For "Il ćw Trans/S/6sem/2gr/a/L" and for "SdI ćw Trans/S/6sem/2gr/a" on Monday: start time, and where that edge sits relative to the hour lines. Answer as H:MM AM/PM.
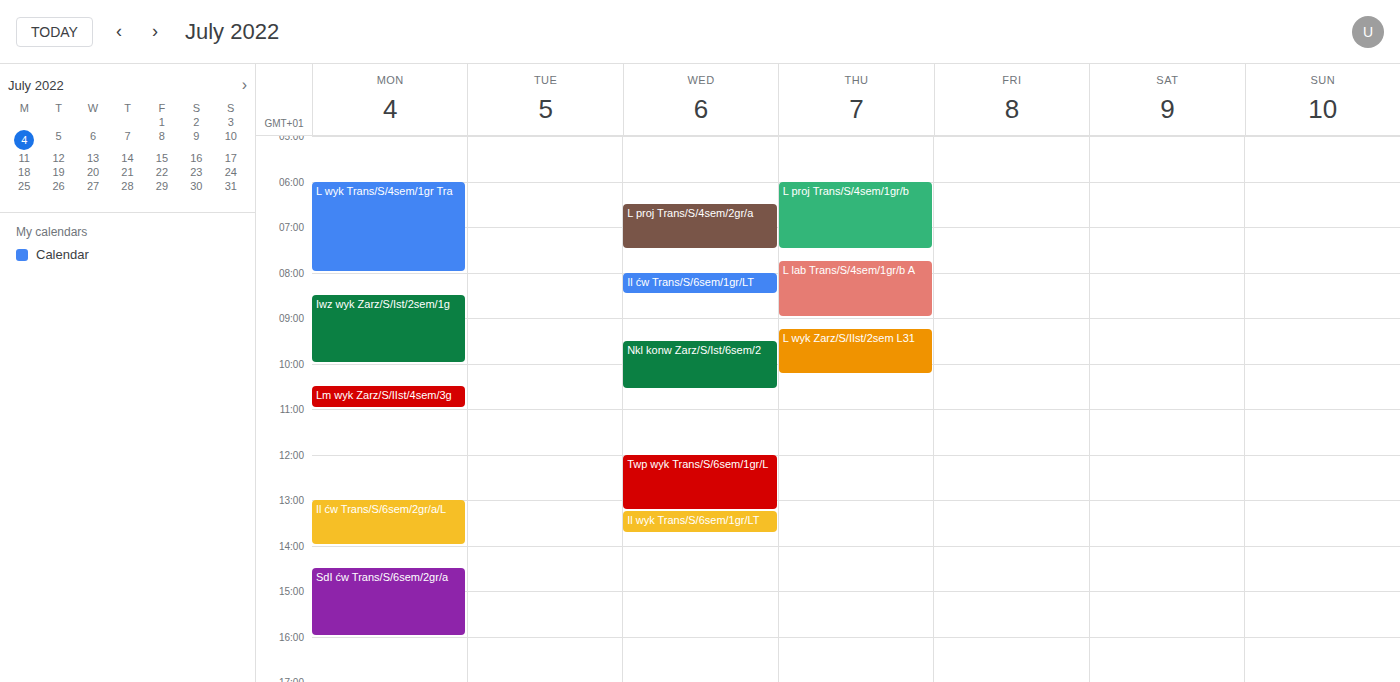
"Il ćw Trans/S/6sem/2gr/a/L": 1:00 PM, exactly on the 1 PM line. "SdI ćw Trans/S/6sem/2gr/a": 2:30 PM, halfway between the 2 PM and 3 PM lines.